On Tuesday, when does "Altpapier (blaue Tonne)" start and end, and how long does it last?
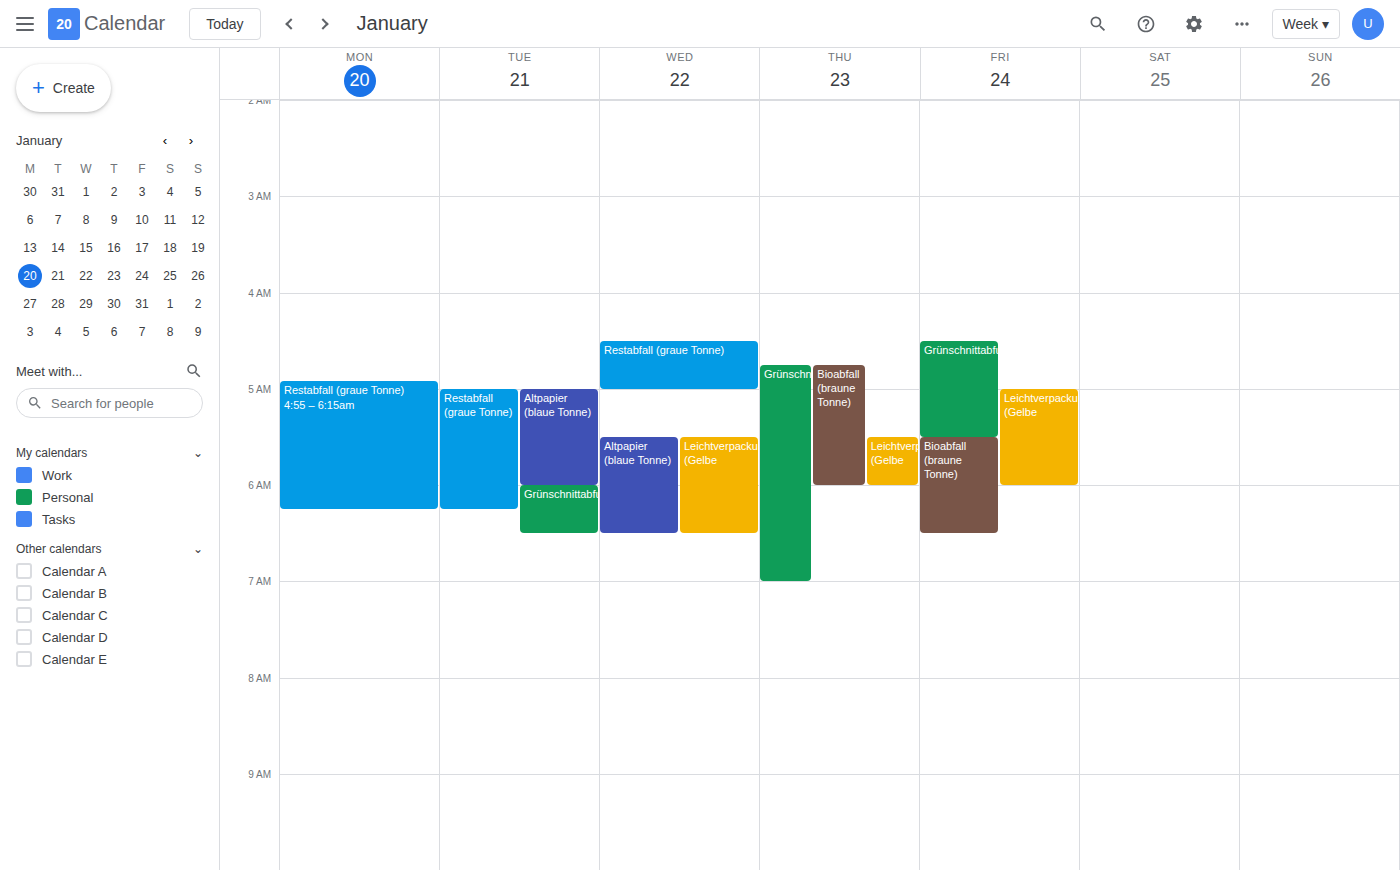
5:00 AM to 6:00 AM, 1 hour